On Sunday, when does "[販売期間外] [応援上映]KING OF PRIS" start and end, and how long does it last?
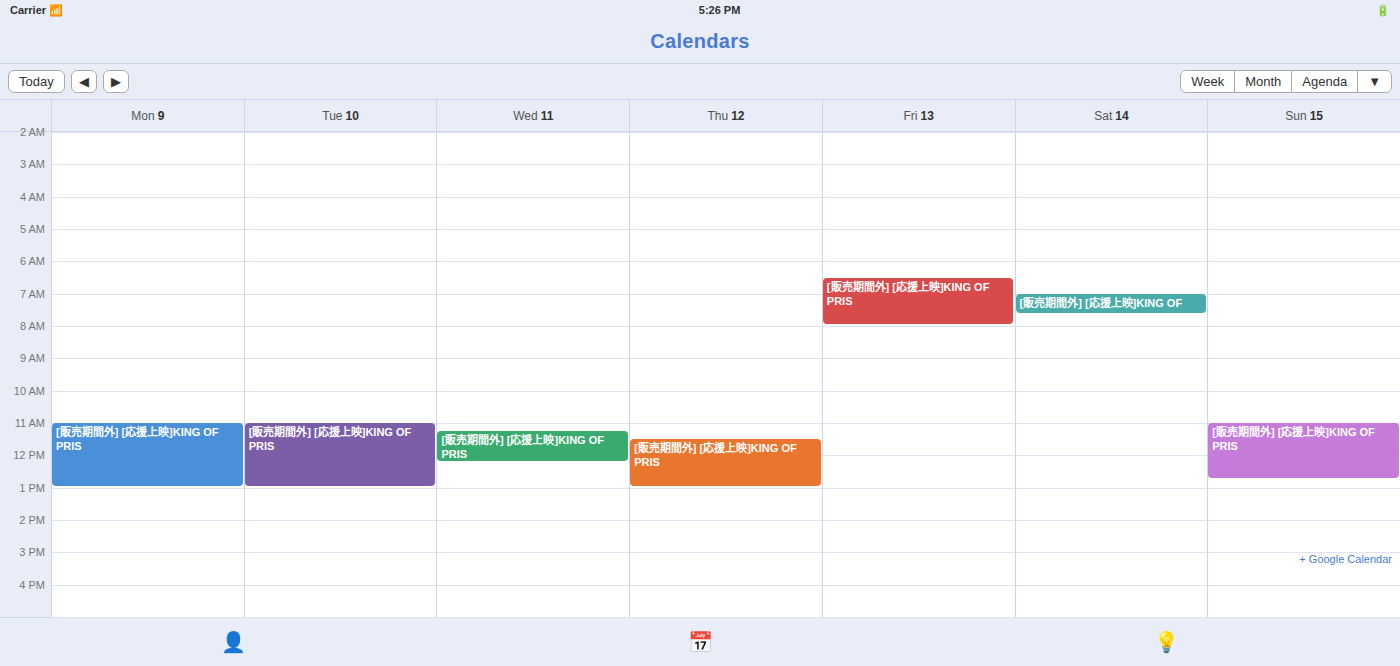
11:00 AM to 12:45 PM, 1 hour 45 minutes